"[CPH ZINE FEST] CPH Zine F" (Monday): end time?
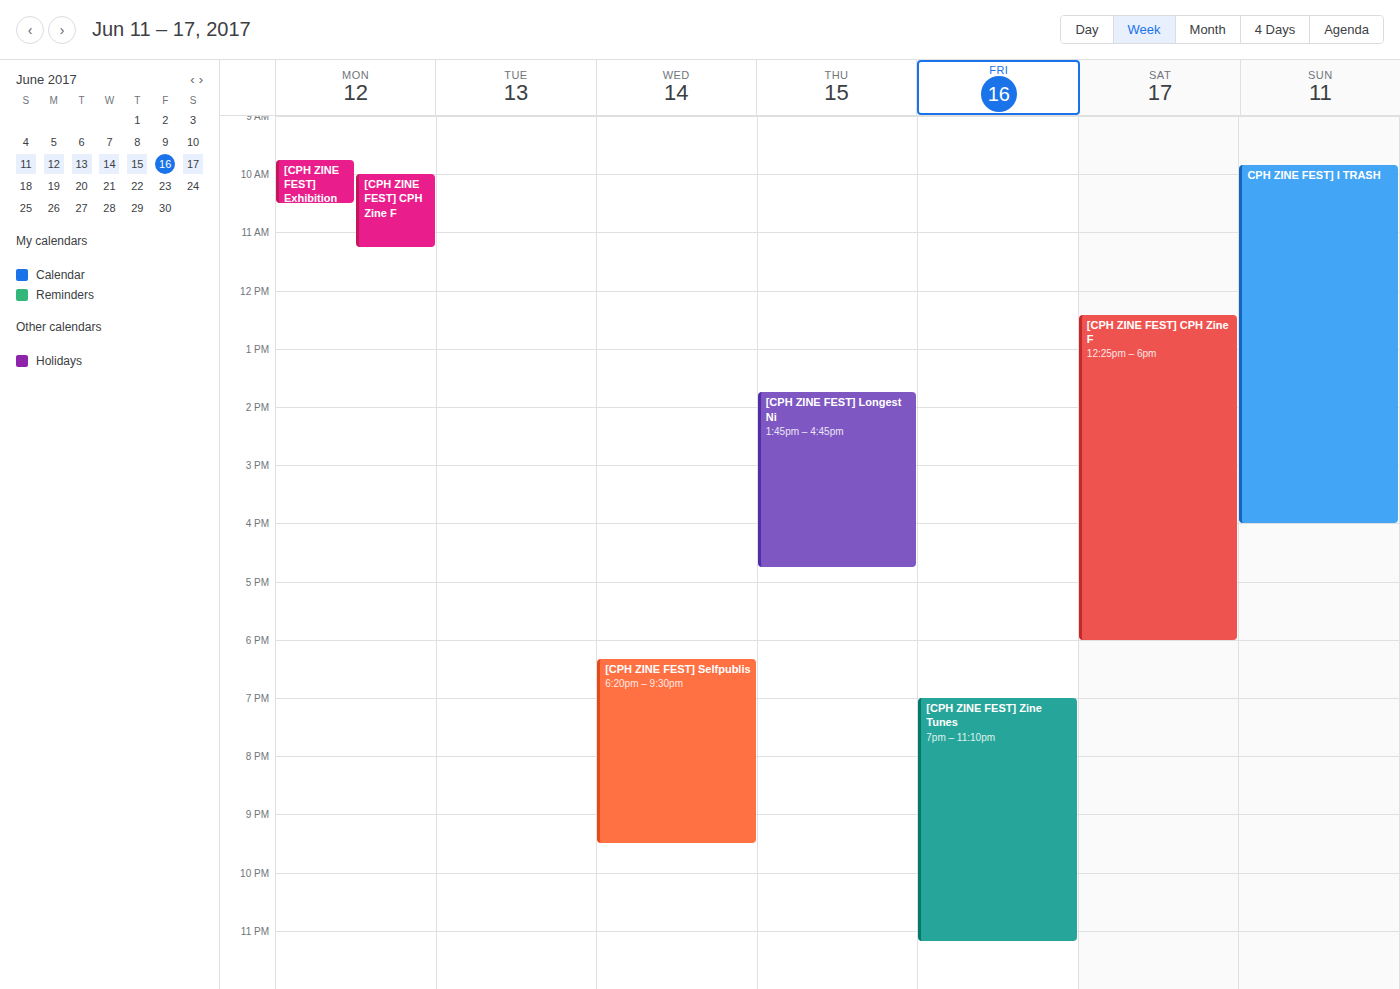
11:15 AM